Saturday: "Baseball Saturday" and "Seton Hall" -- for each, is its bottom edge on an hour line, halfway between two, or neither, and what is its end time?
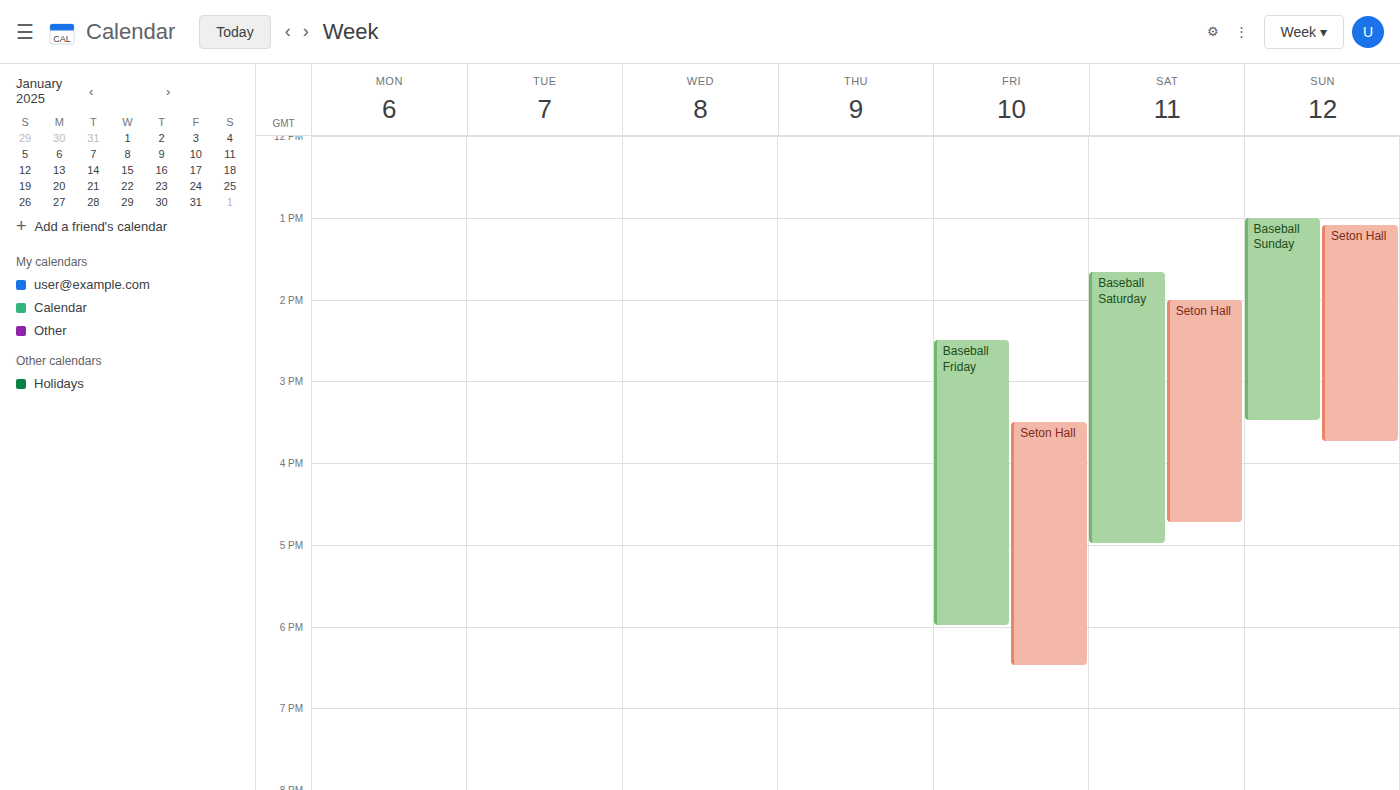
"Baseball Saturday": 5:00 PM, exactly on the 5 PM line. "Seton Hall": 4:45 PM, neither: three quarters of the way from the 4 PM line to the 5 PM line.